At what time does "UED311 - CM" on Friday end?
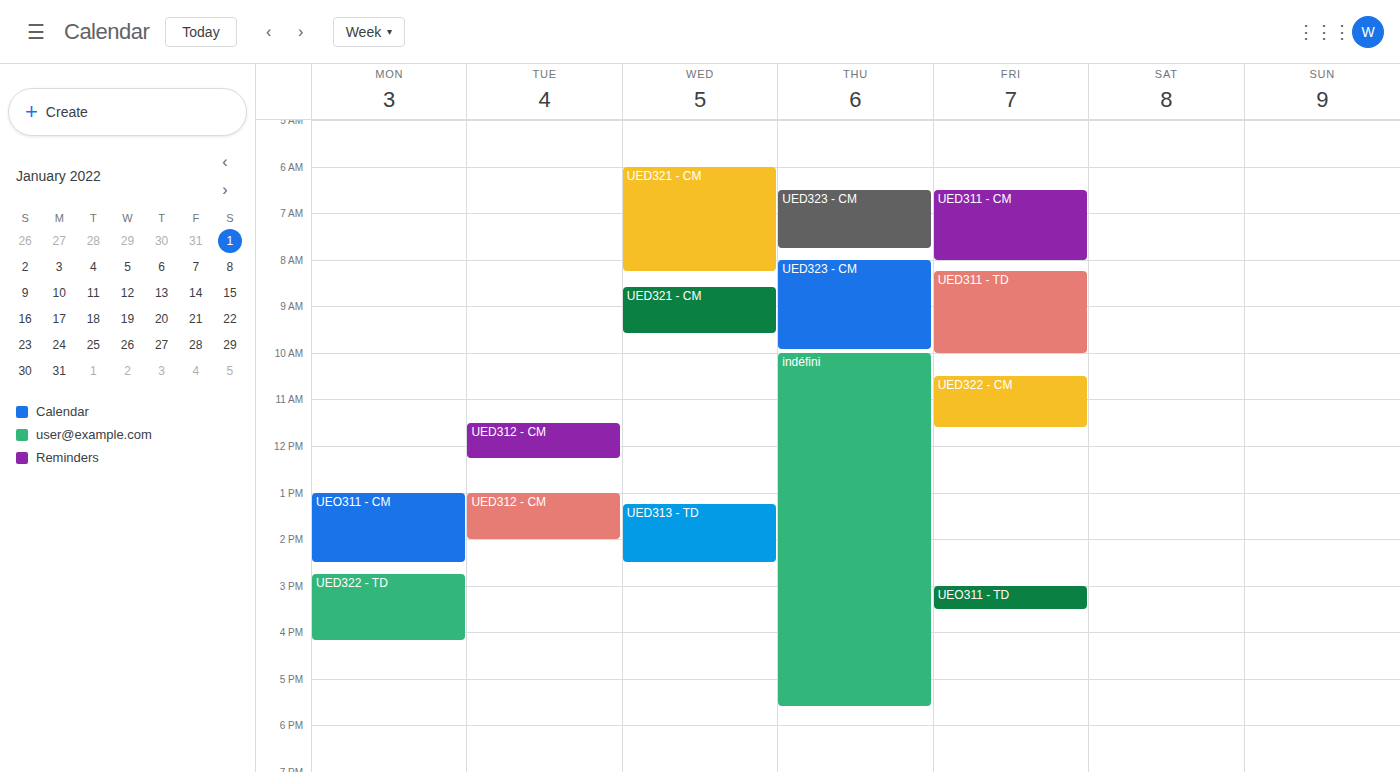
8:00 AM